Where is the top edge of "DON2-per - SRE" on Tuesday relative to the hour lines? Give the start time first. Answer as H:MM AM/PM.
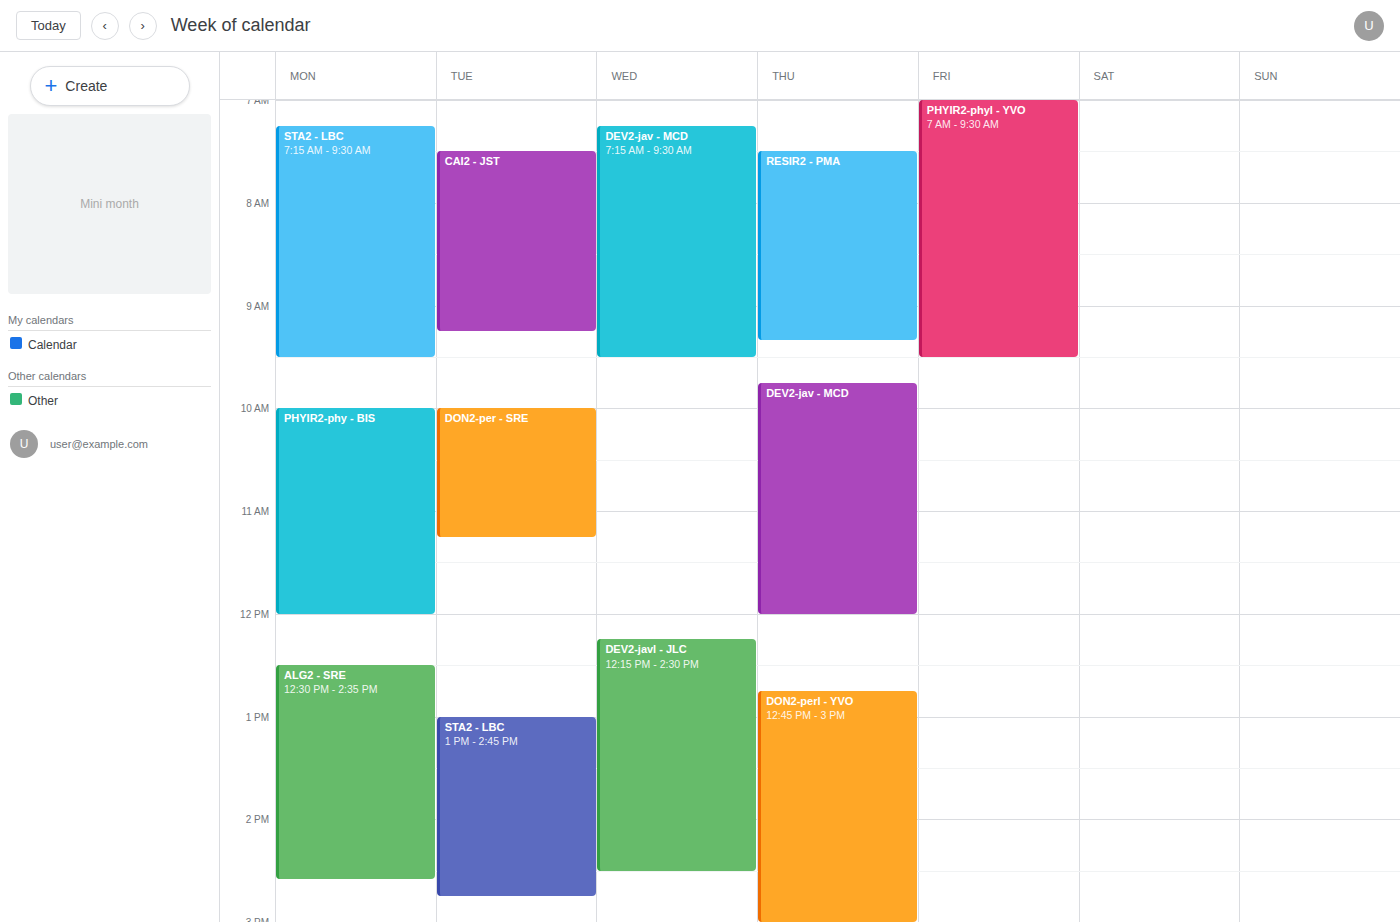
10:00 AM -- exactly on the 10 AM line.